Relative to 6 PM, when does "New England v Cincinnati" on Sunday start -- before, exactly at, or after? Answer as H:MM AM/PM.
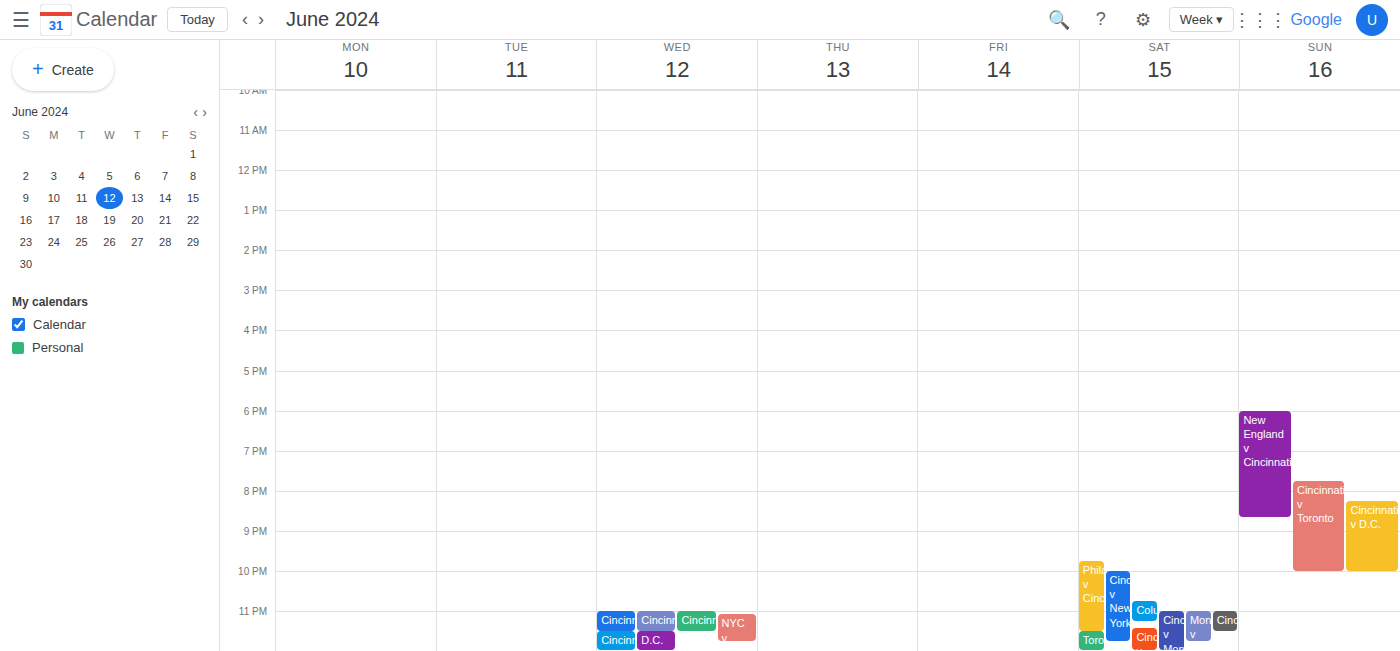
6:00 PM -- exactly at 6 PM, on the 6 PM line.